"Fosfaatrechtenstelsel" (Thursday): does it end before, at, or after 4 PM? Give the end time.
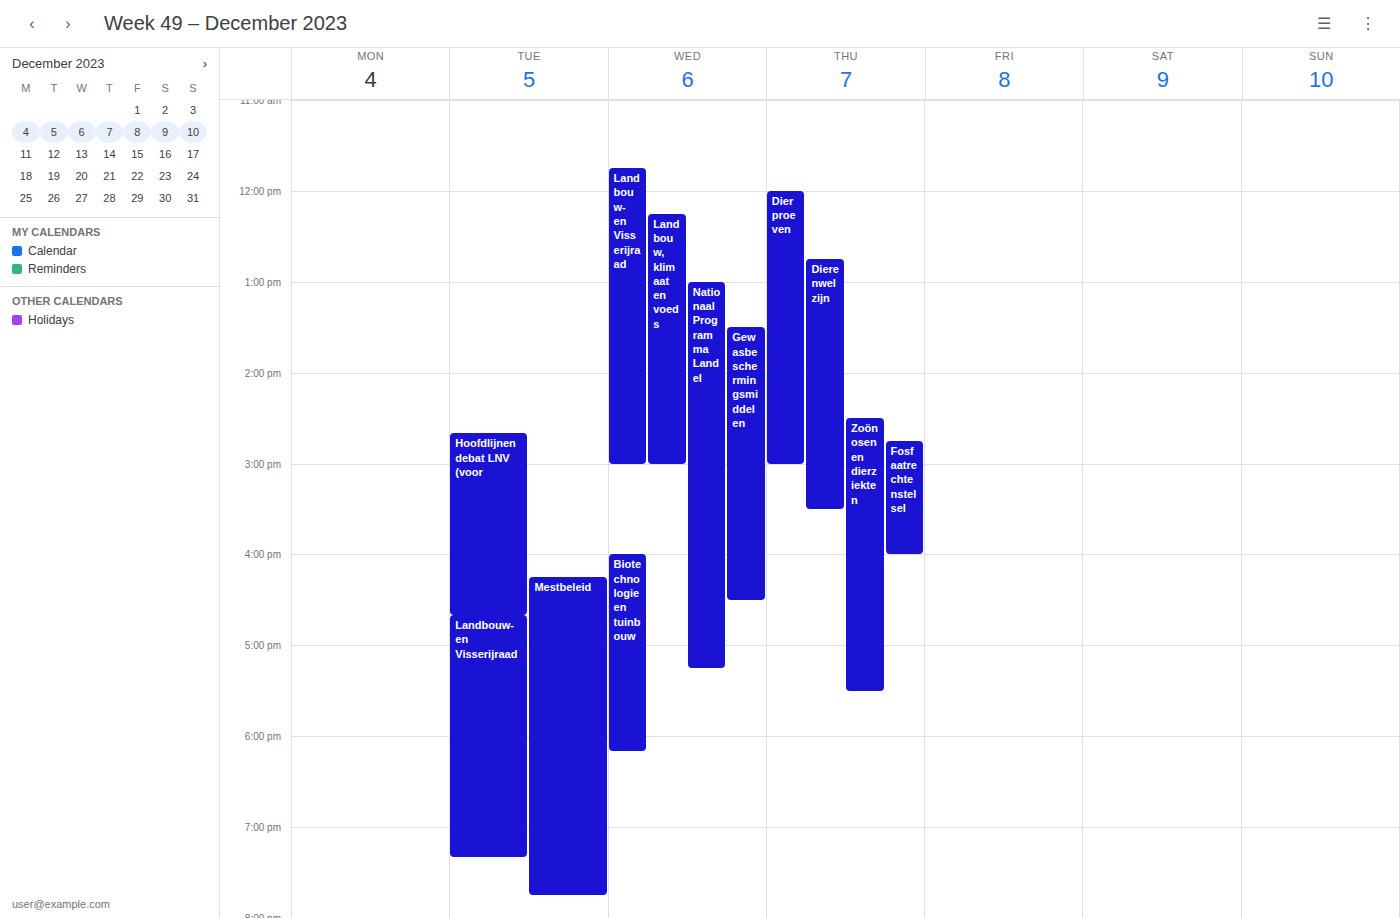
4:00 PM -- exactly at 4 PM, on the 4 PM line.